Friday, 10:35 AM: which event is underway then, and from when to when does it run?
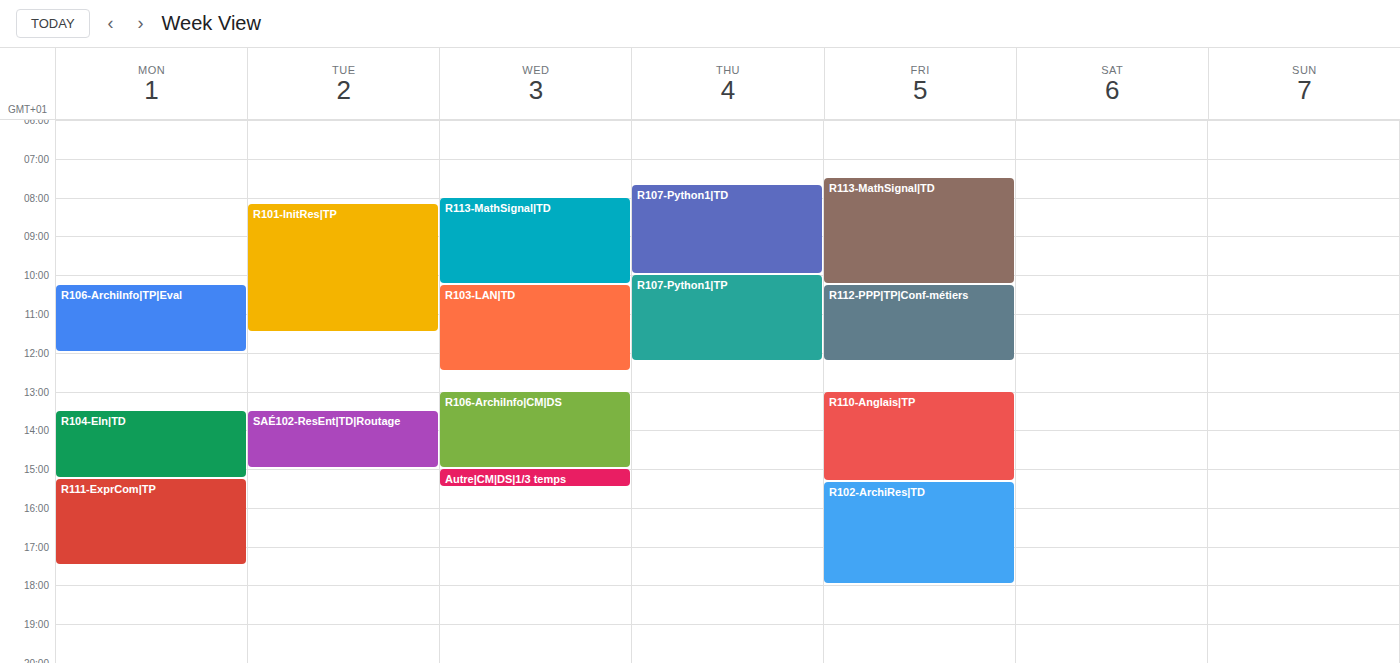
"R112-PPP|TP|Conf-métiers", 10:15 AM to 12:15 PM